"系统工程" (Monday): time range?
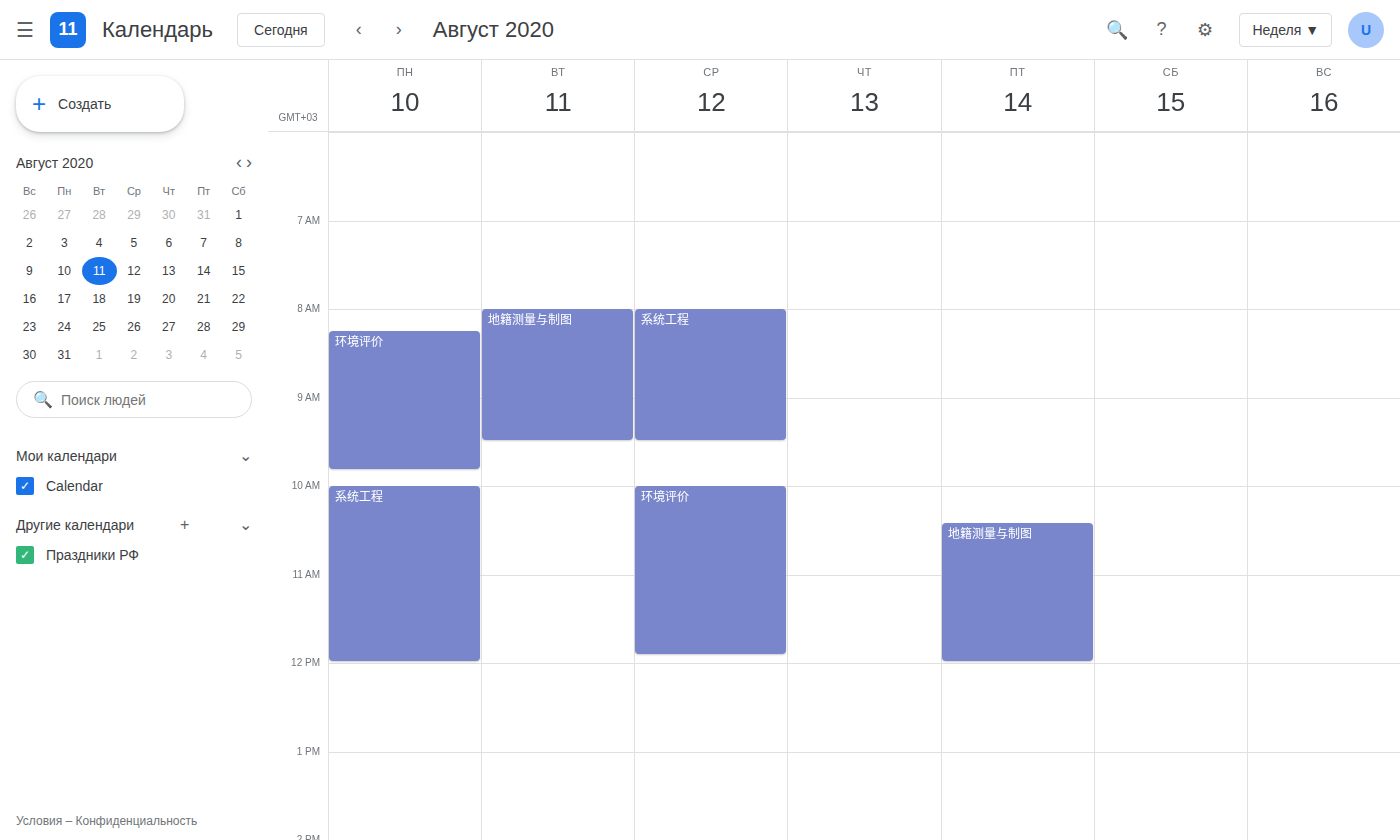
10:00 to 12:00